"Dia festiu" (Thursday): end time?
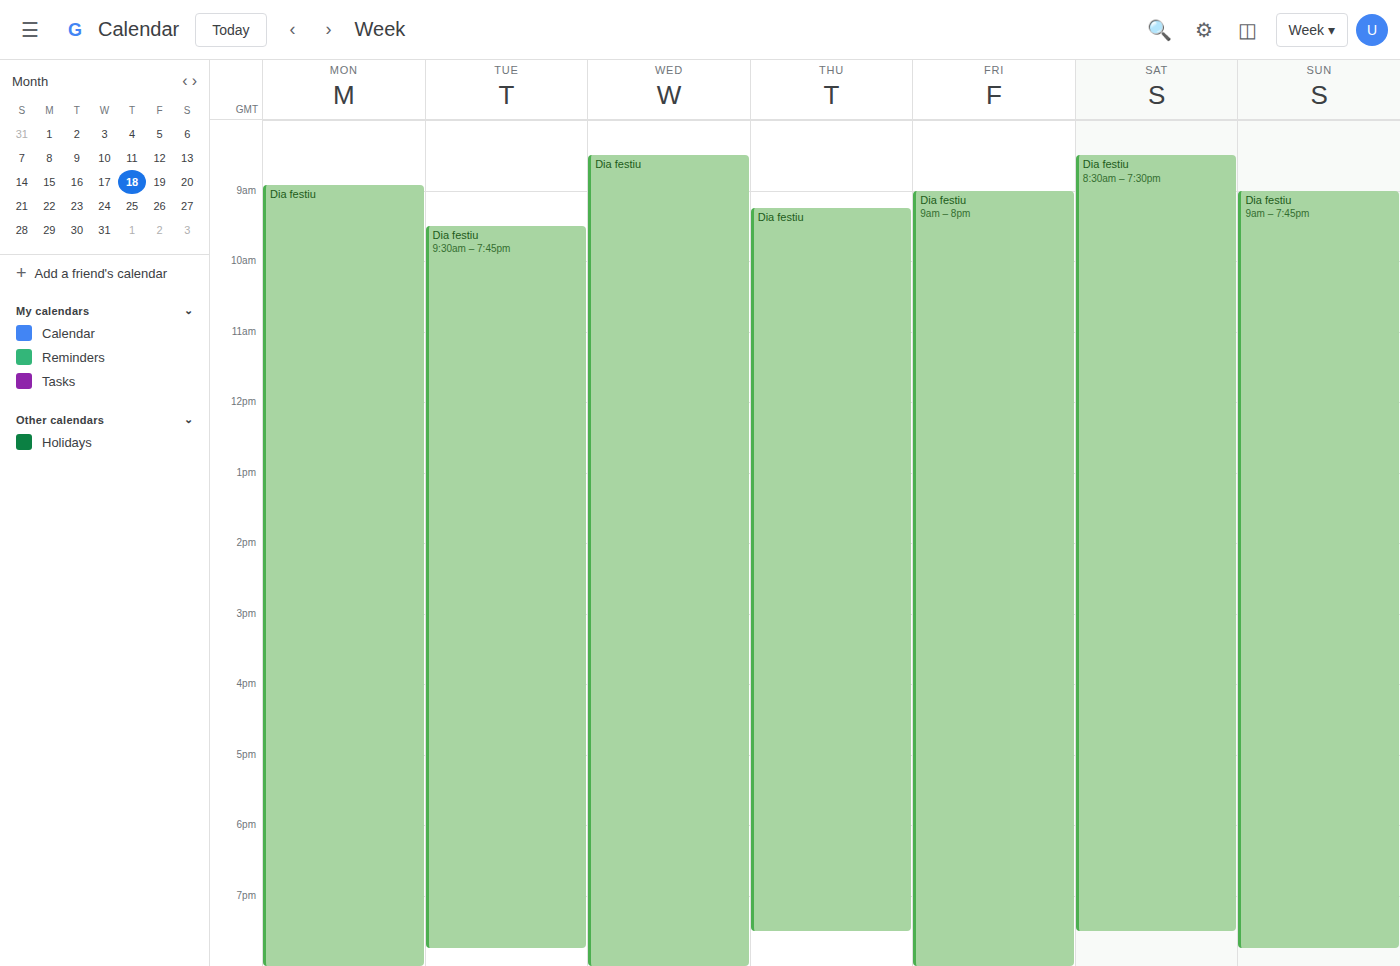
7:30 PM